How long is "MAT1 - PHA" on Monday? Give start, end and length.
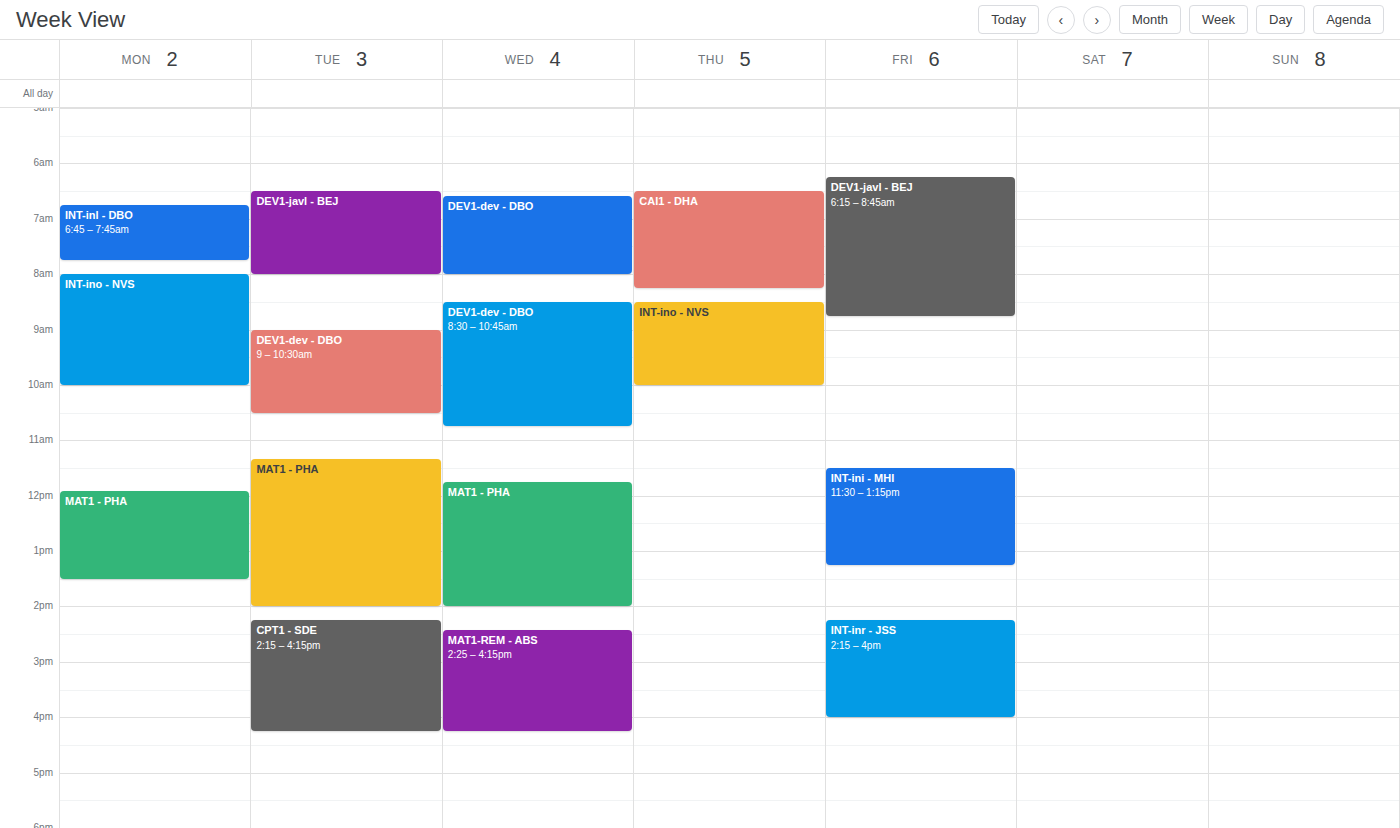
11:55 AM to 1:30 PM, 1 hour 35 minutes